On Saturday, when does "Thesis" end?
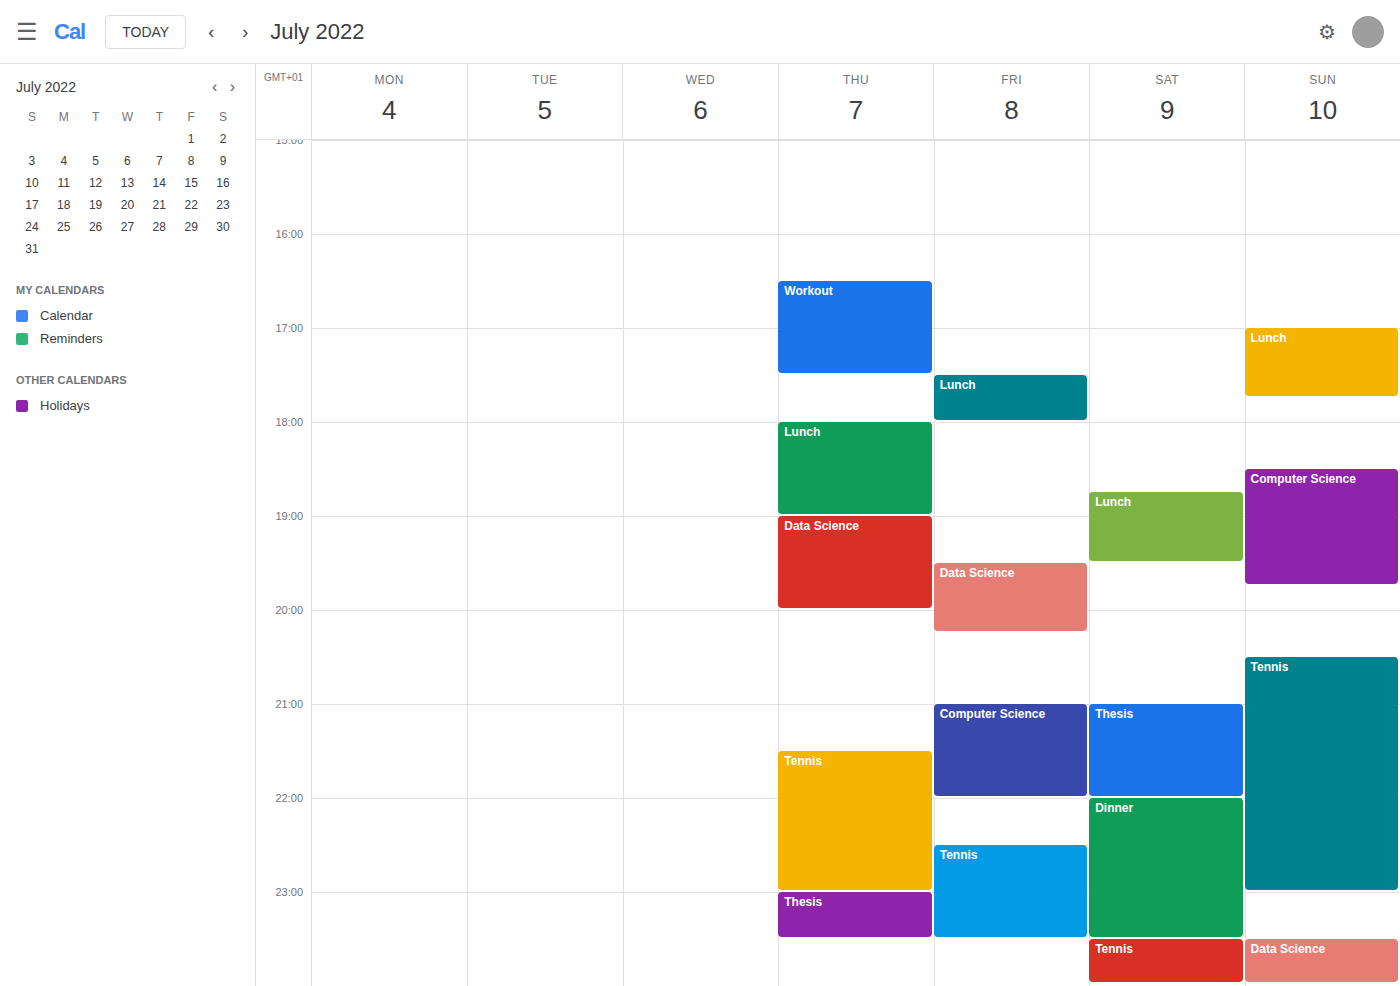
10:00 PM